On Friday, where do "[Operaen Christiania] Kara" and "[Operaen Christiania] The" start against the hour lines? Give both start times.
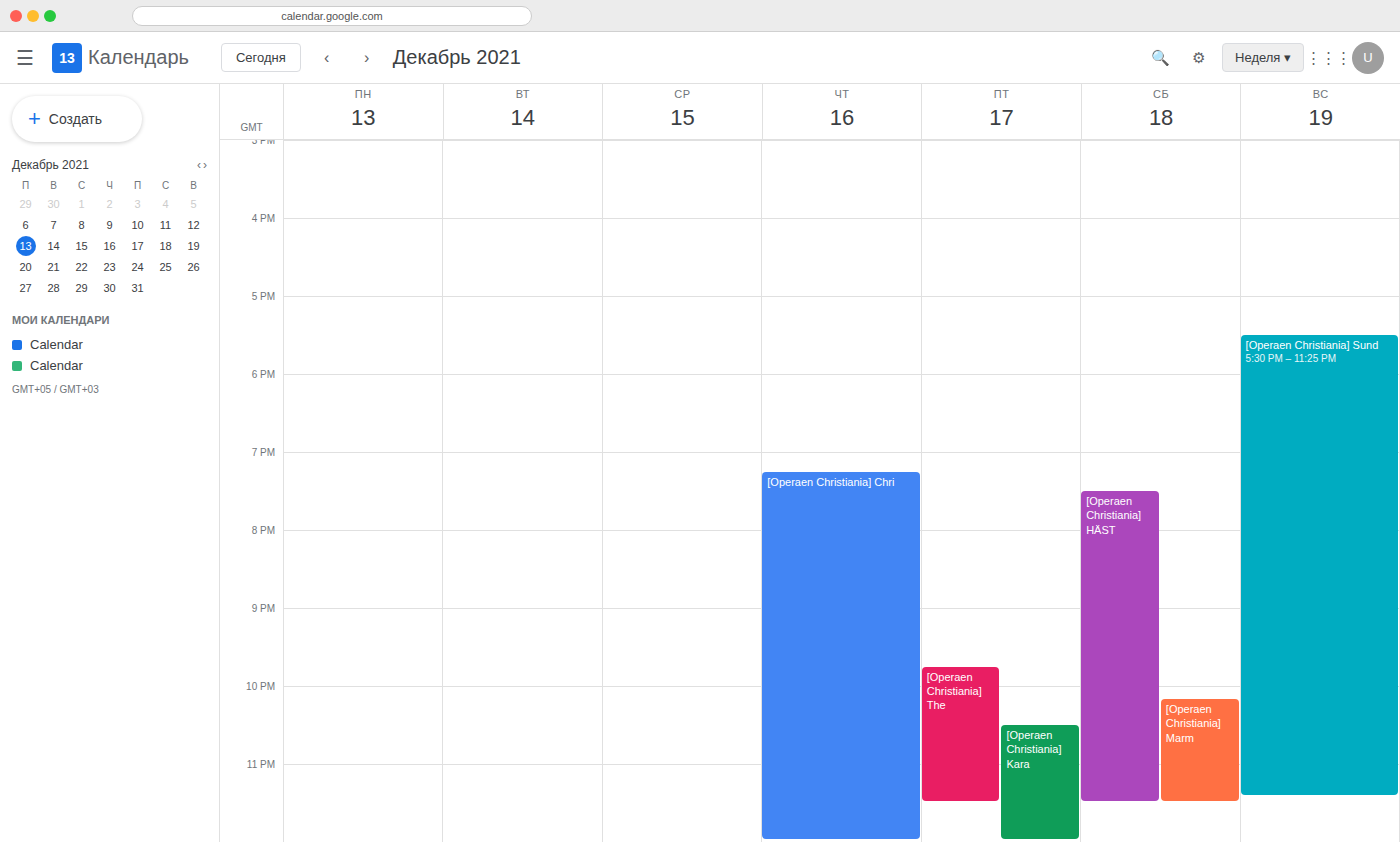
"[Operaen Christiania] Kara": 10:30 PM, halfway between the 10 PM and 11 PM lines. "[Operaen Christiania] The": 9:45 PM, neither: three quarters of the way from the 9 PM line to the 10 PM line.